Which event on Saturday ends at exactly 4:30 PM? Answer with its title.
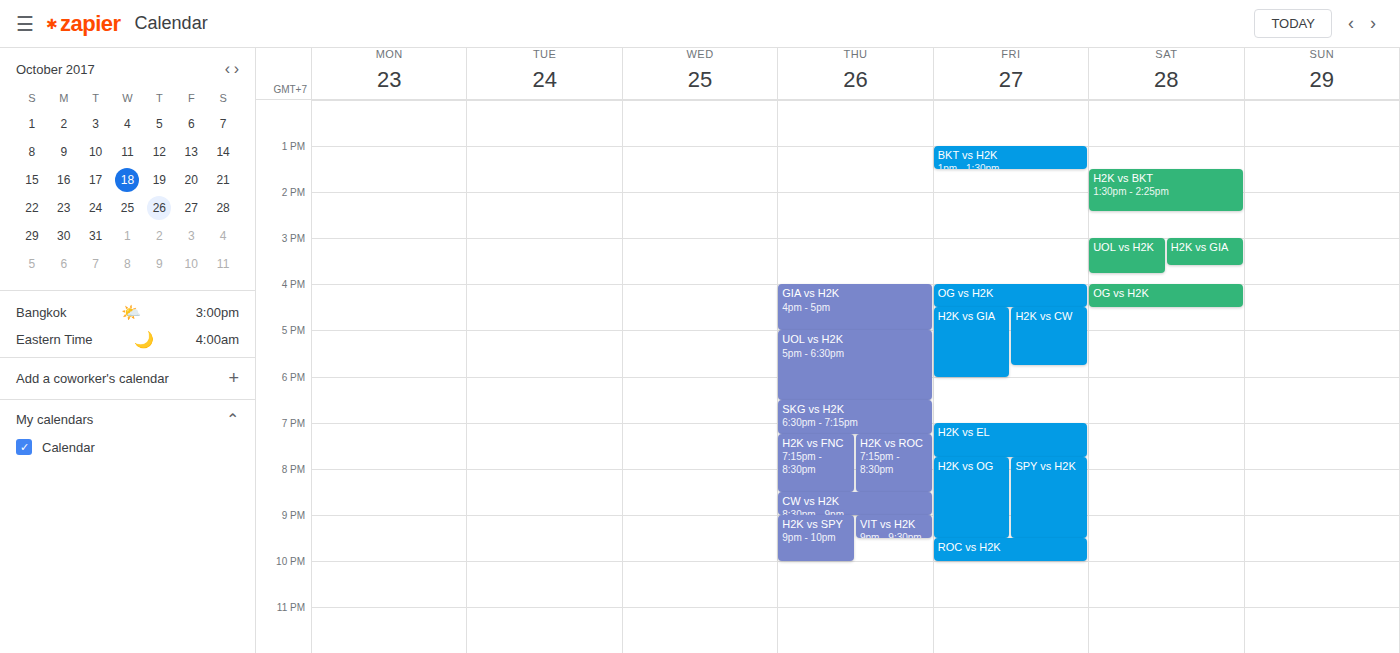
"OG vs H2K"